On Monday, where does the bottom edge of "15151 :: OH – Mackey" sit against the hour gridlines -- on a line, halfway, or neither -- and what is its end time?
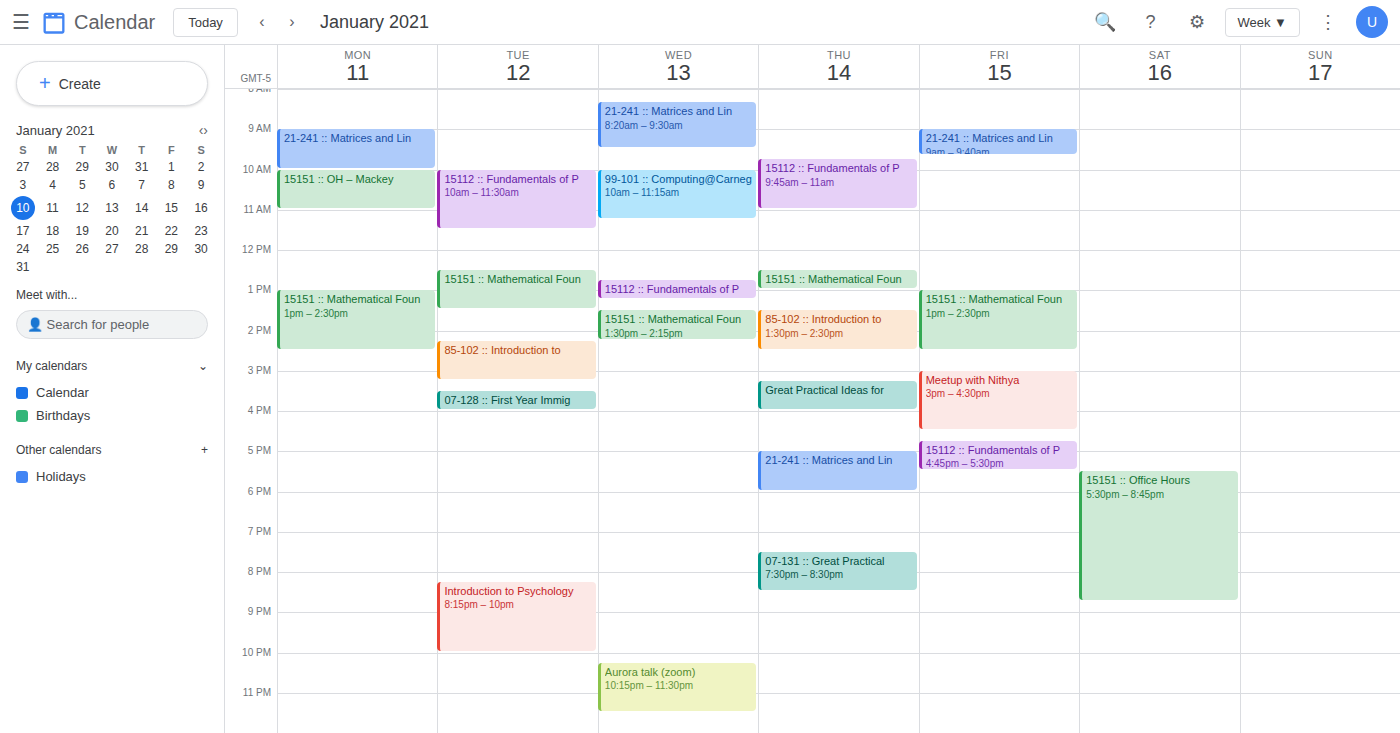
11:00 -- exactly on the 11:00 line.